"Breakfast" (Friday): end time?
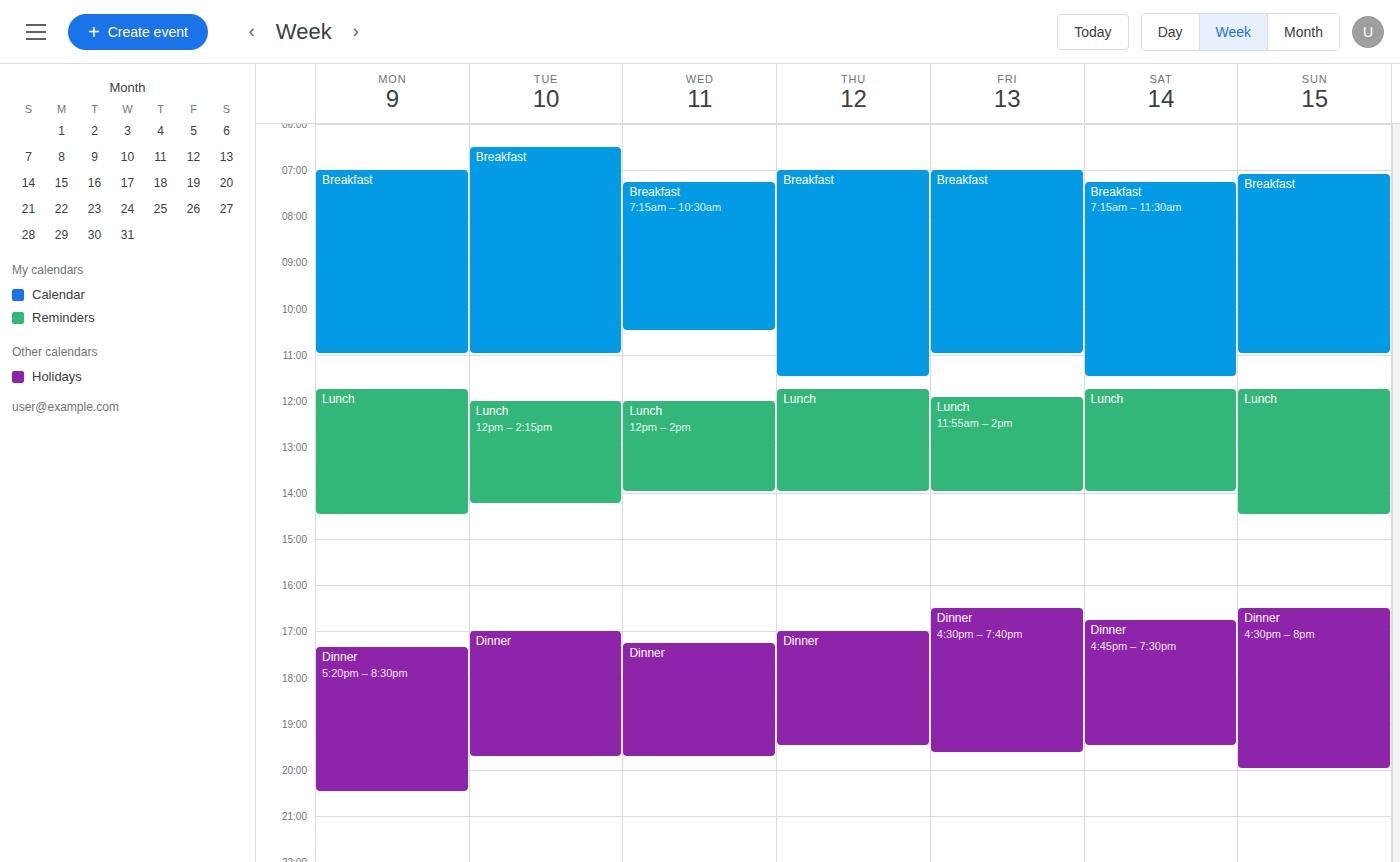
11:00 AM